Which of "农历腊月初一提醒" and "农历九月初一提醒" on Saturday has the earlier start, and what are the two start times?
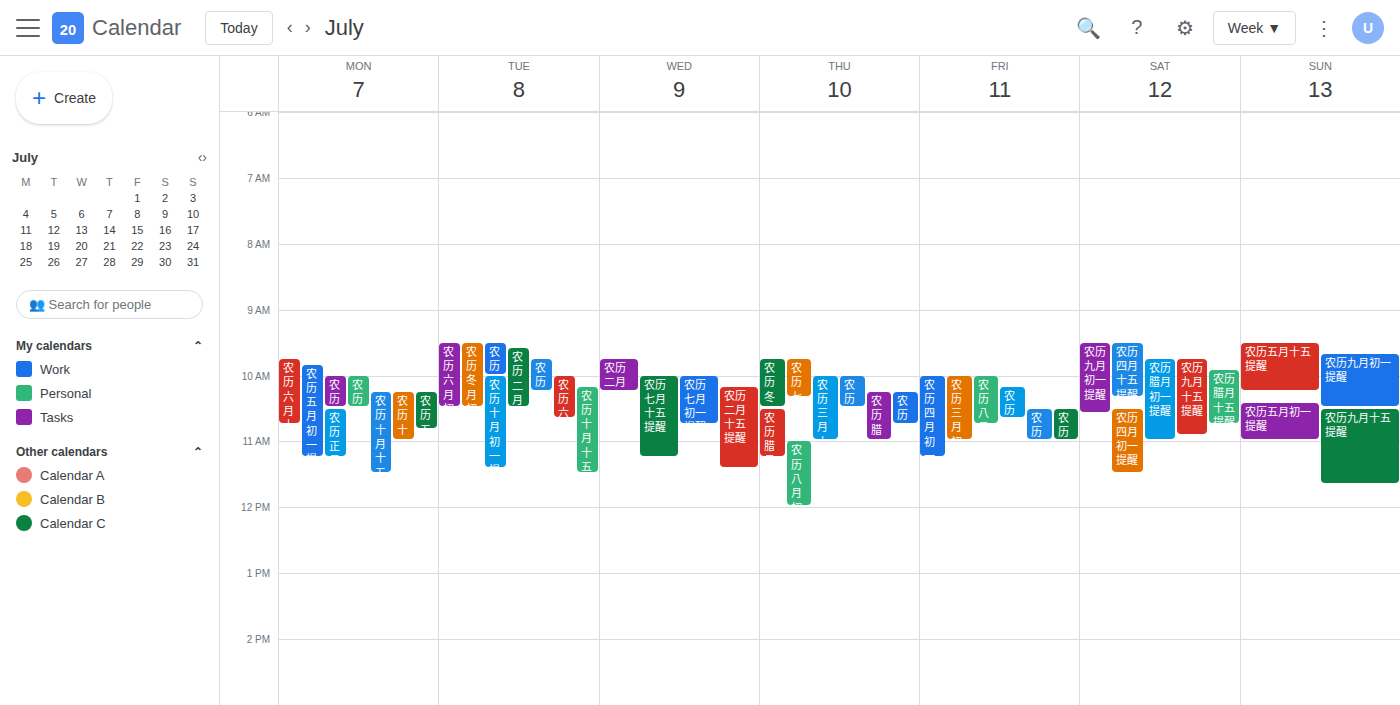
"农历九月初一提醒" 9:30 AM; "农历腊月初一提醒" 9:45 AM.